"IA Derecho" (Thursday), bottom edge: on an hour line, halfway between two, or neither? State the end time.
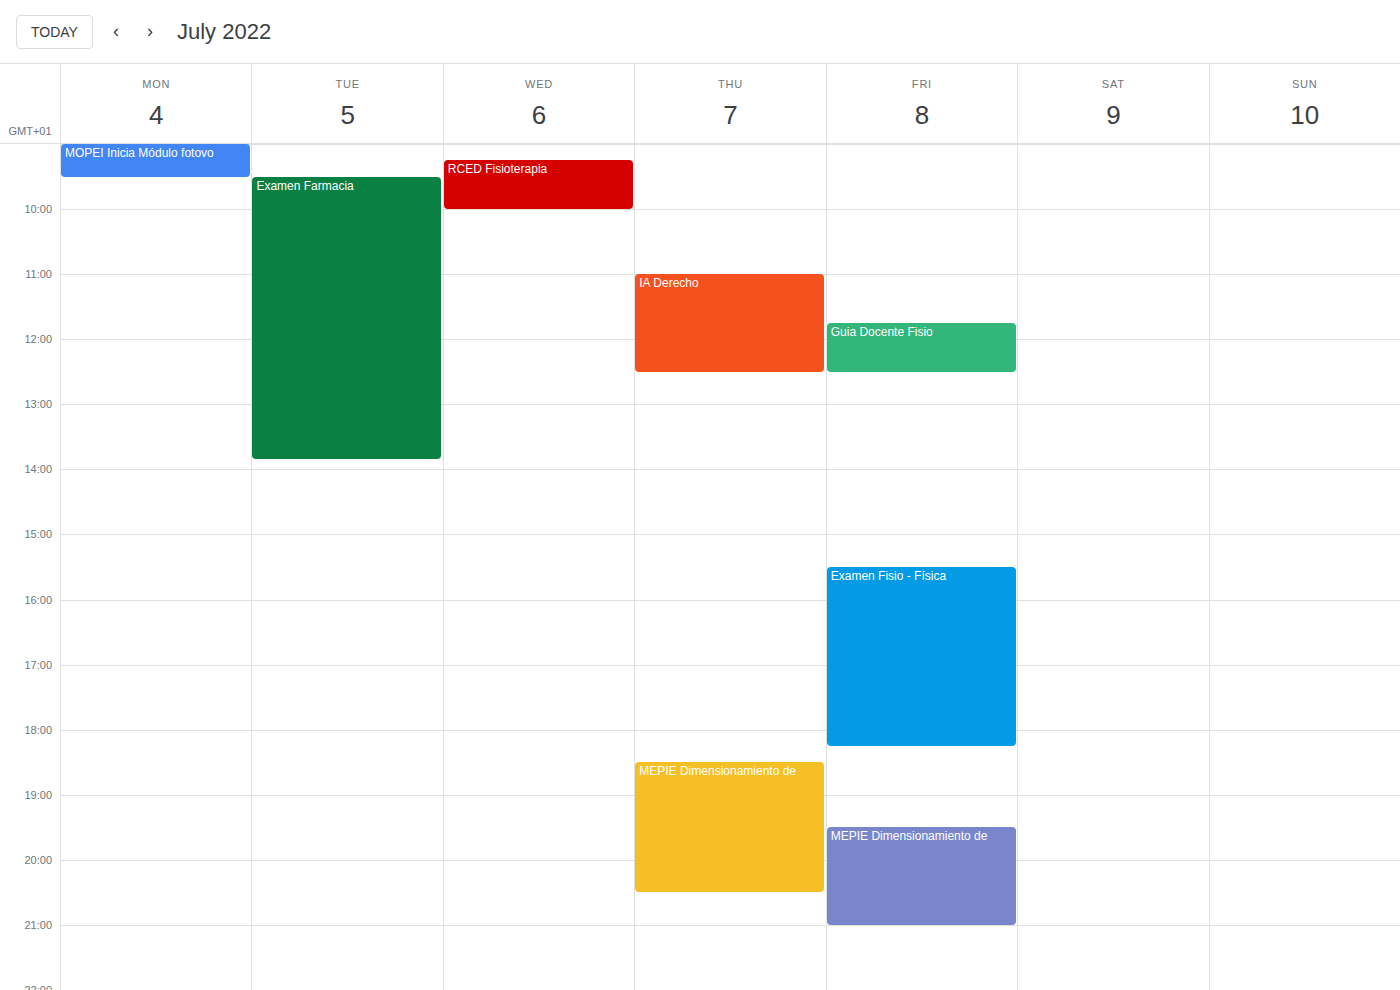
12:30 -- halfway between the 12:00 and 13:00 lines.